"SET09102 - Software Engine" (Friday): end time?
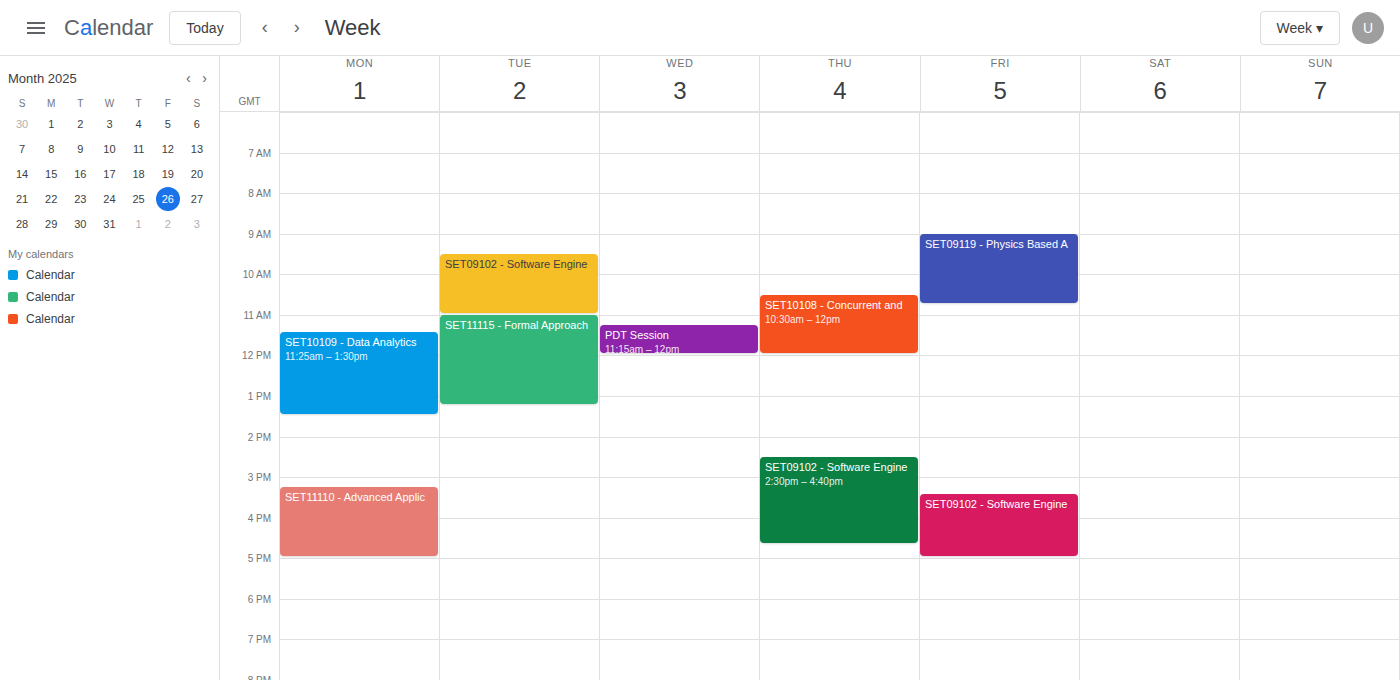
17:00